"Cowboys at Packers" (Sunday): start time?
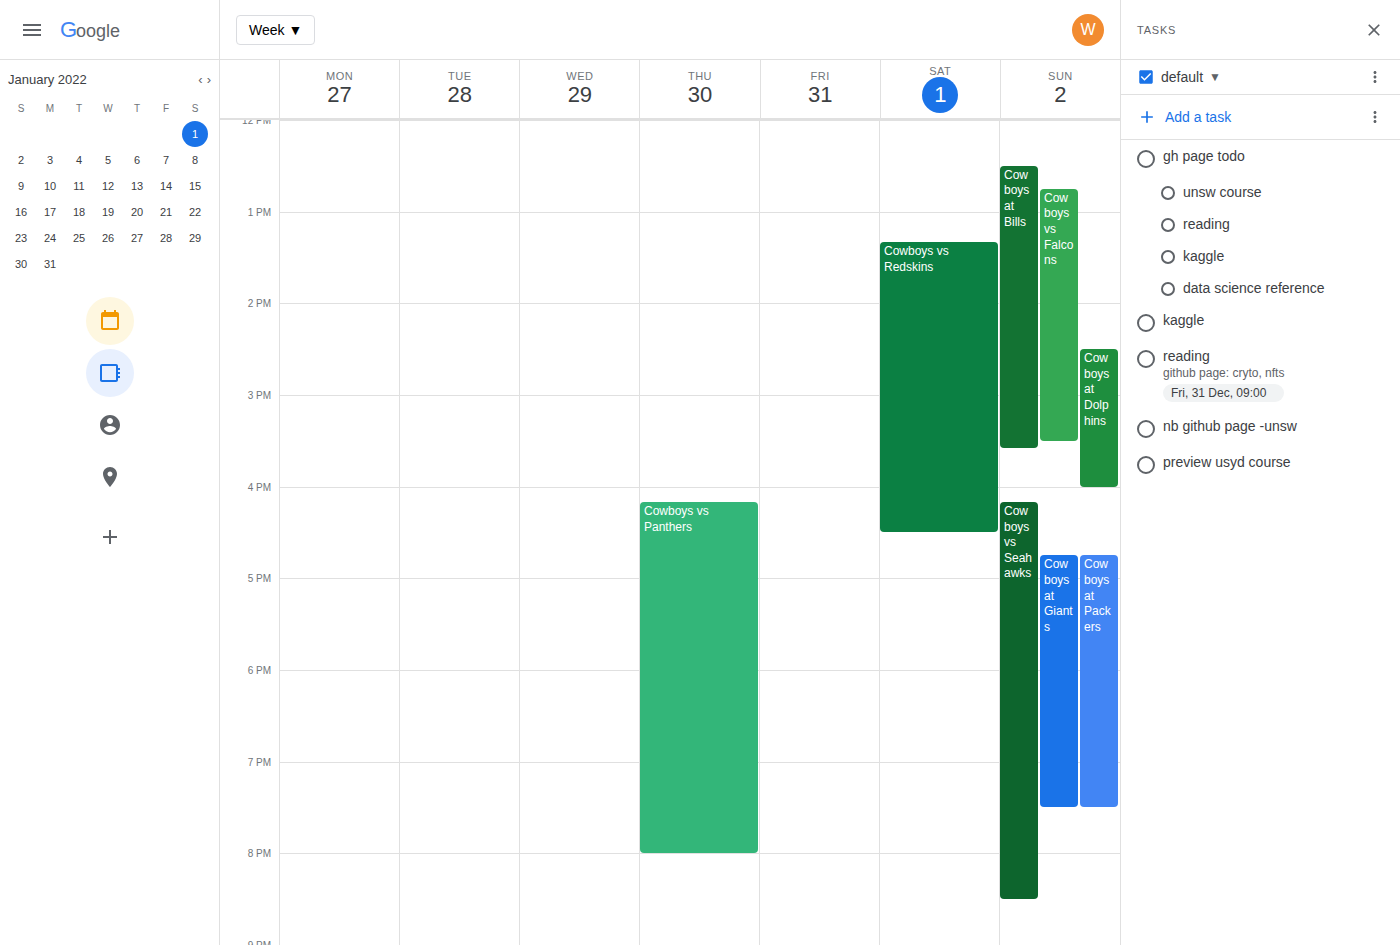
4:45 PM